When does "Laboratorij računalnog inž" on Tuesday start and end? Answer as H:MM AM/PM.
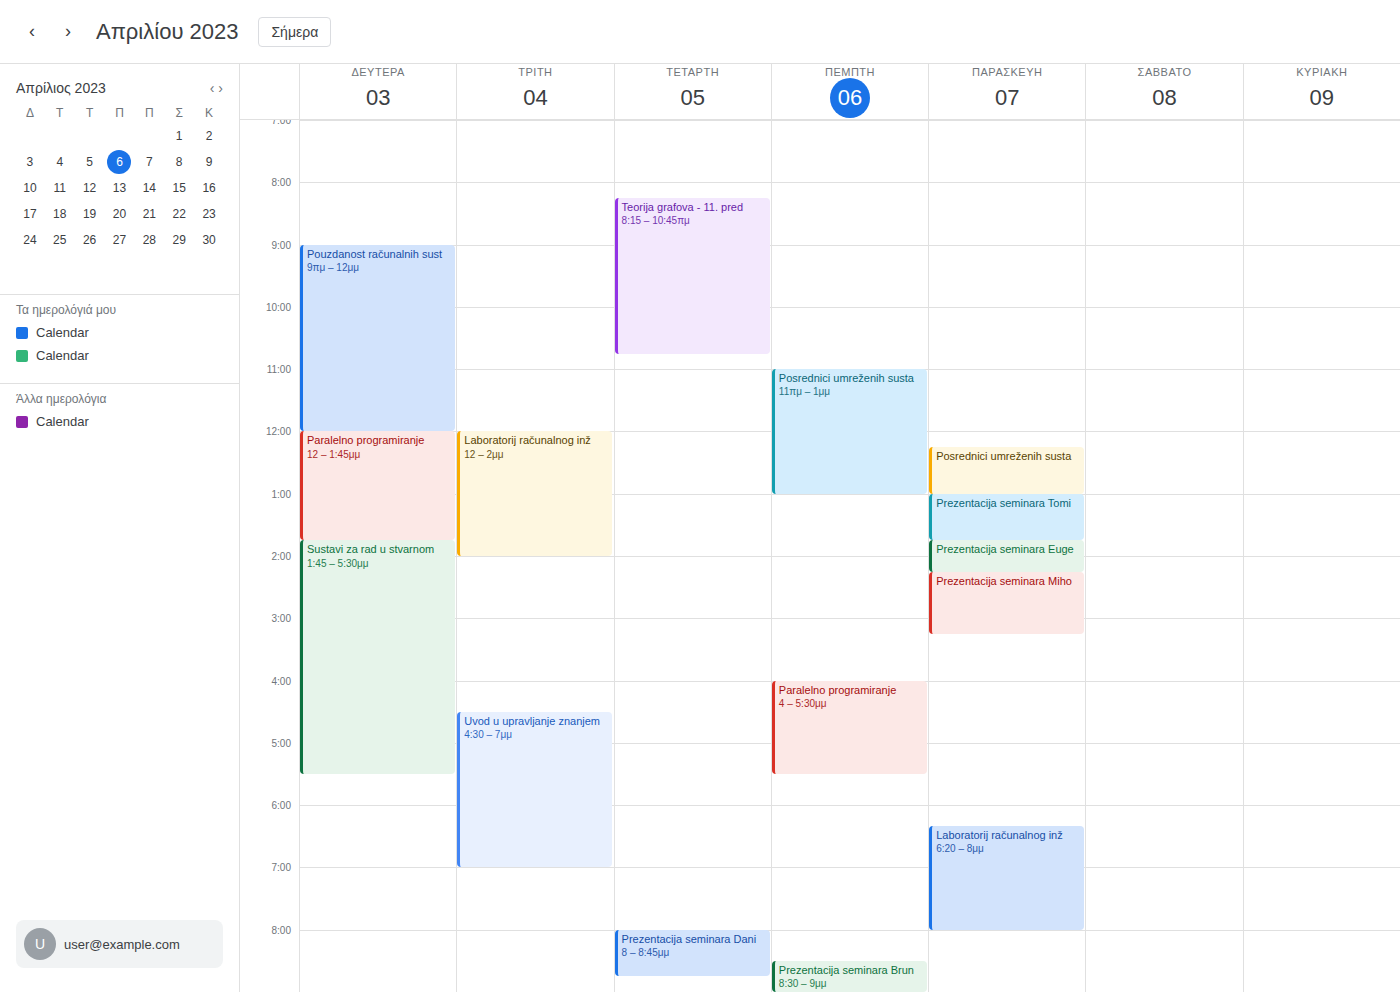
12:00 PM to 2:00 PM